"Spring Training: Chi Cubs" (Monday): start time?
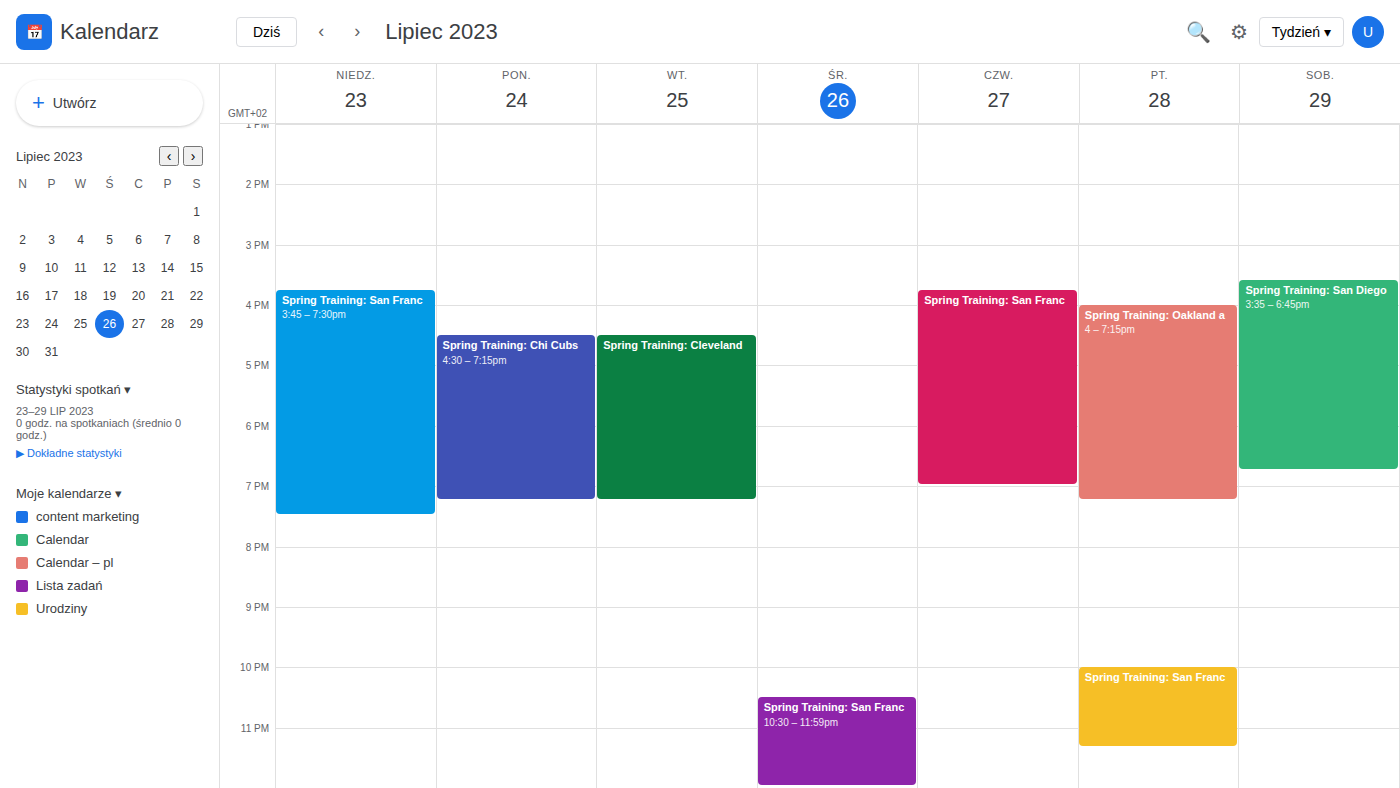
4:30 PM